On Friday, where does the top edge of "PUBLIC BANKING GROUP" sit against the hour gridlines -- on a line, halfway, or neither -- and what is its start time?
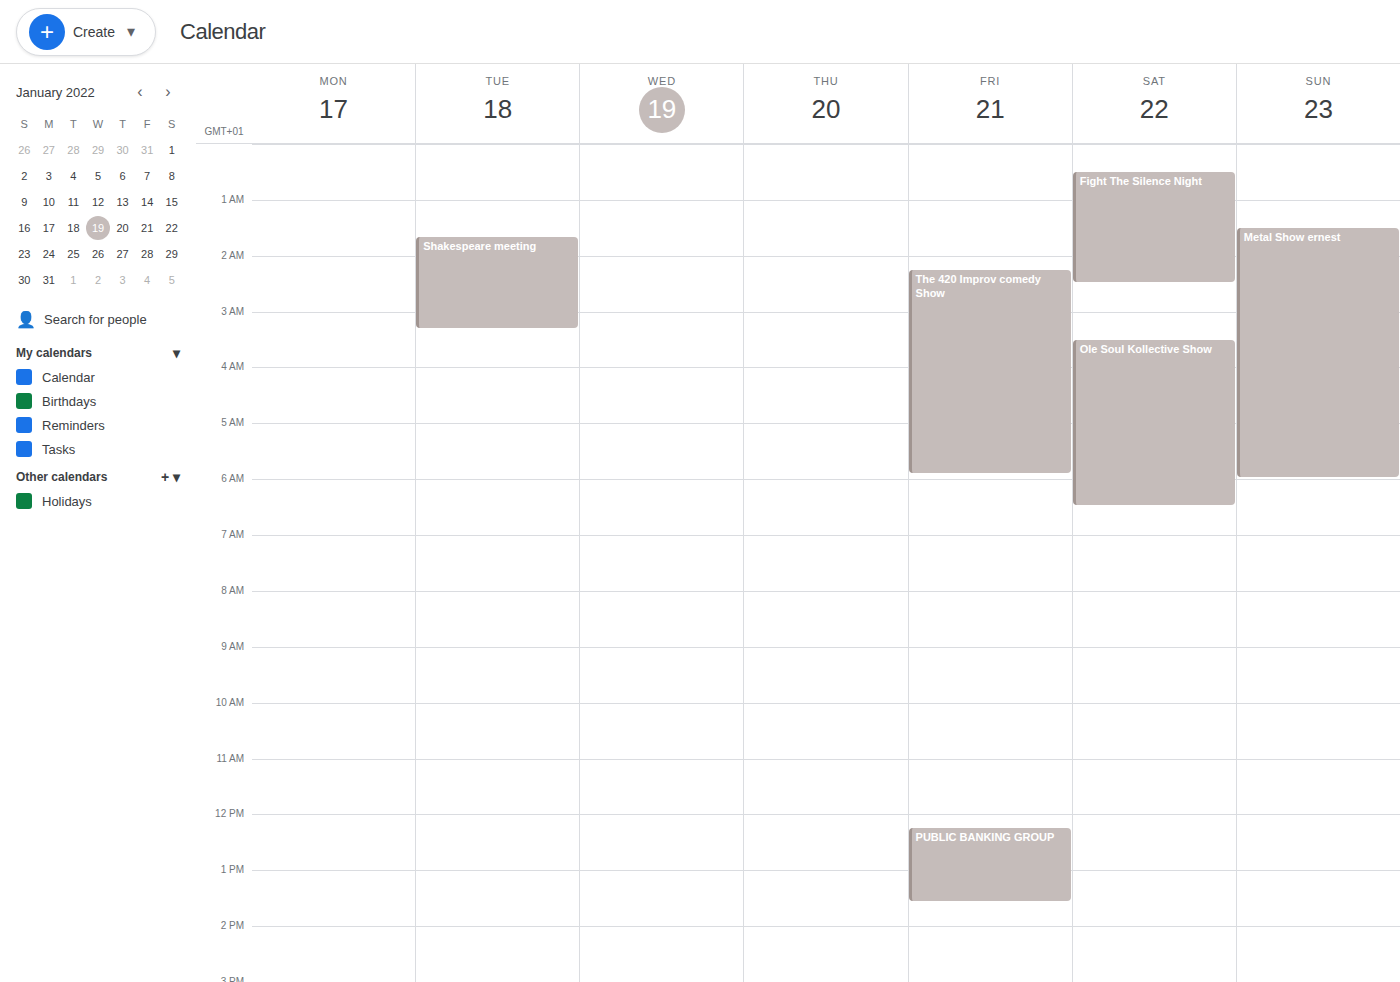
12:15 PM -- neither: a quarter of the way from the 12 PM line to the 1 PM line.